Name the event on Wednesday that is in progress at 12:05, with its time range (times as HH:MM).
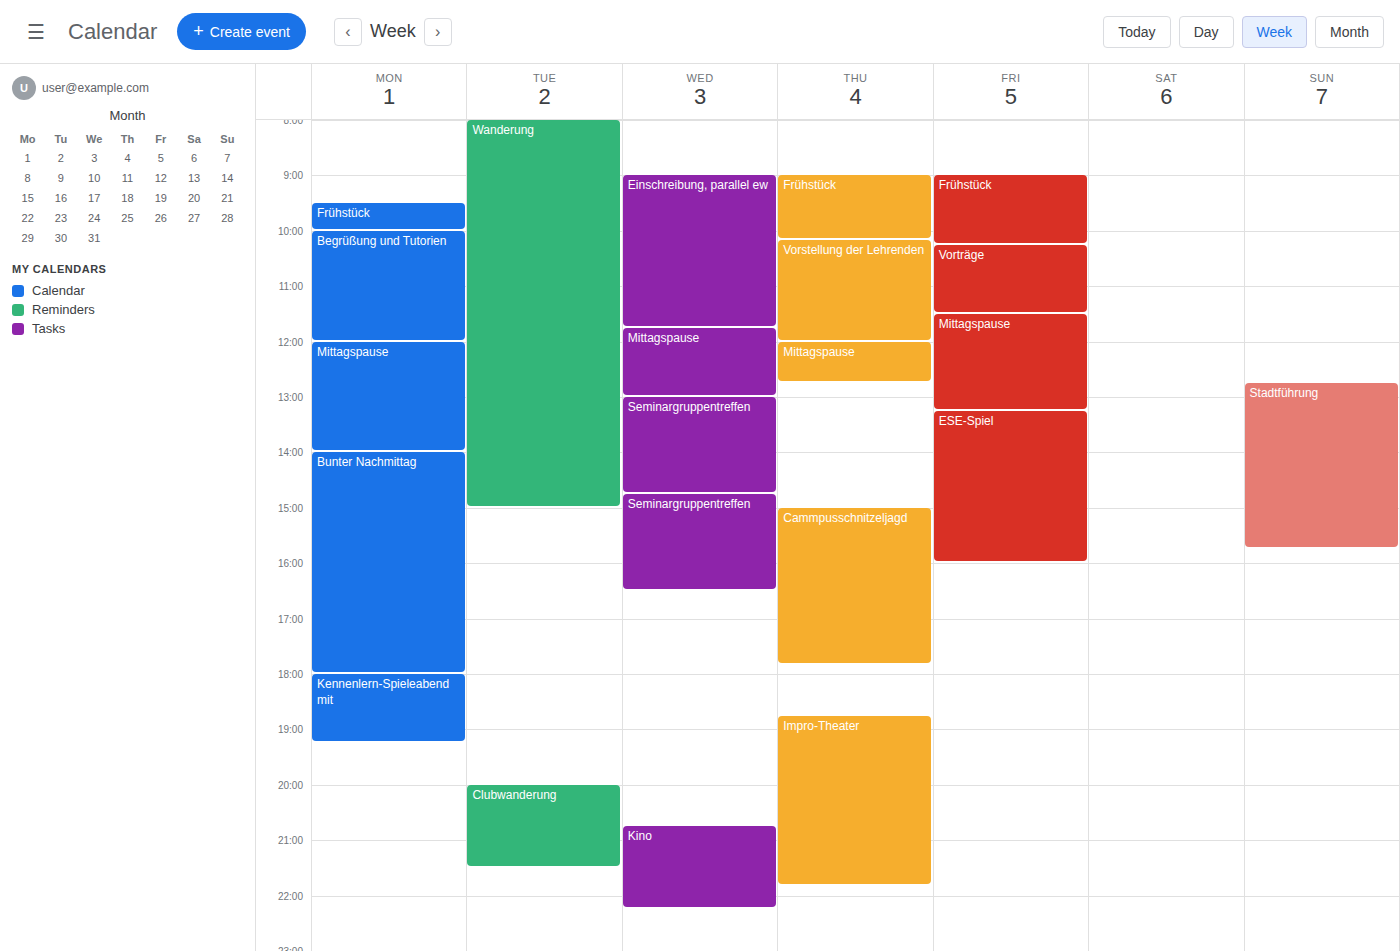
"Mittagspause", 11:45 to 13:00